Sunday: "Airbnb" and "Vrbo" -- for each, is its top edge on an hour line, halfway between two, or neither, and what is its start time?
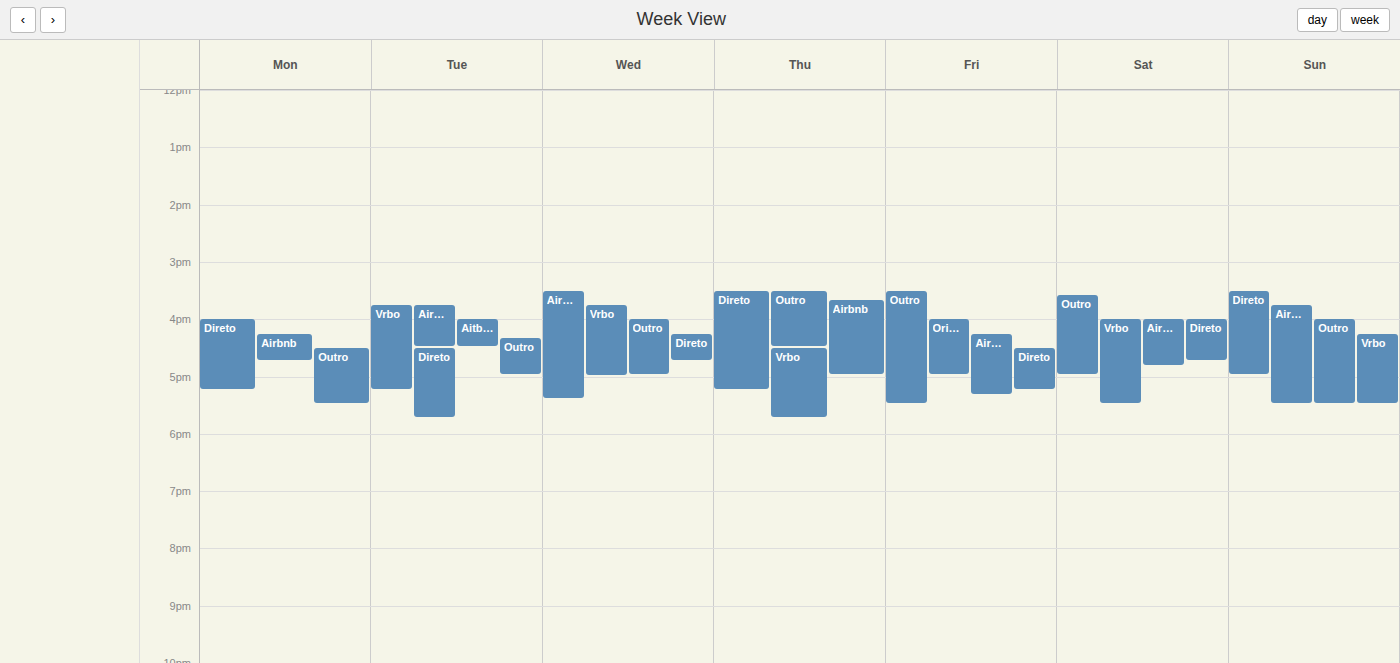
"Airbnb": 3:45 PM, neither: three quarters of the way from the 3 PM line to the 4 PM line. "Vrbo": 4:15 PM, neither: a quarter of the way from the 4 PM line to the 5 PM line.